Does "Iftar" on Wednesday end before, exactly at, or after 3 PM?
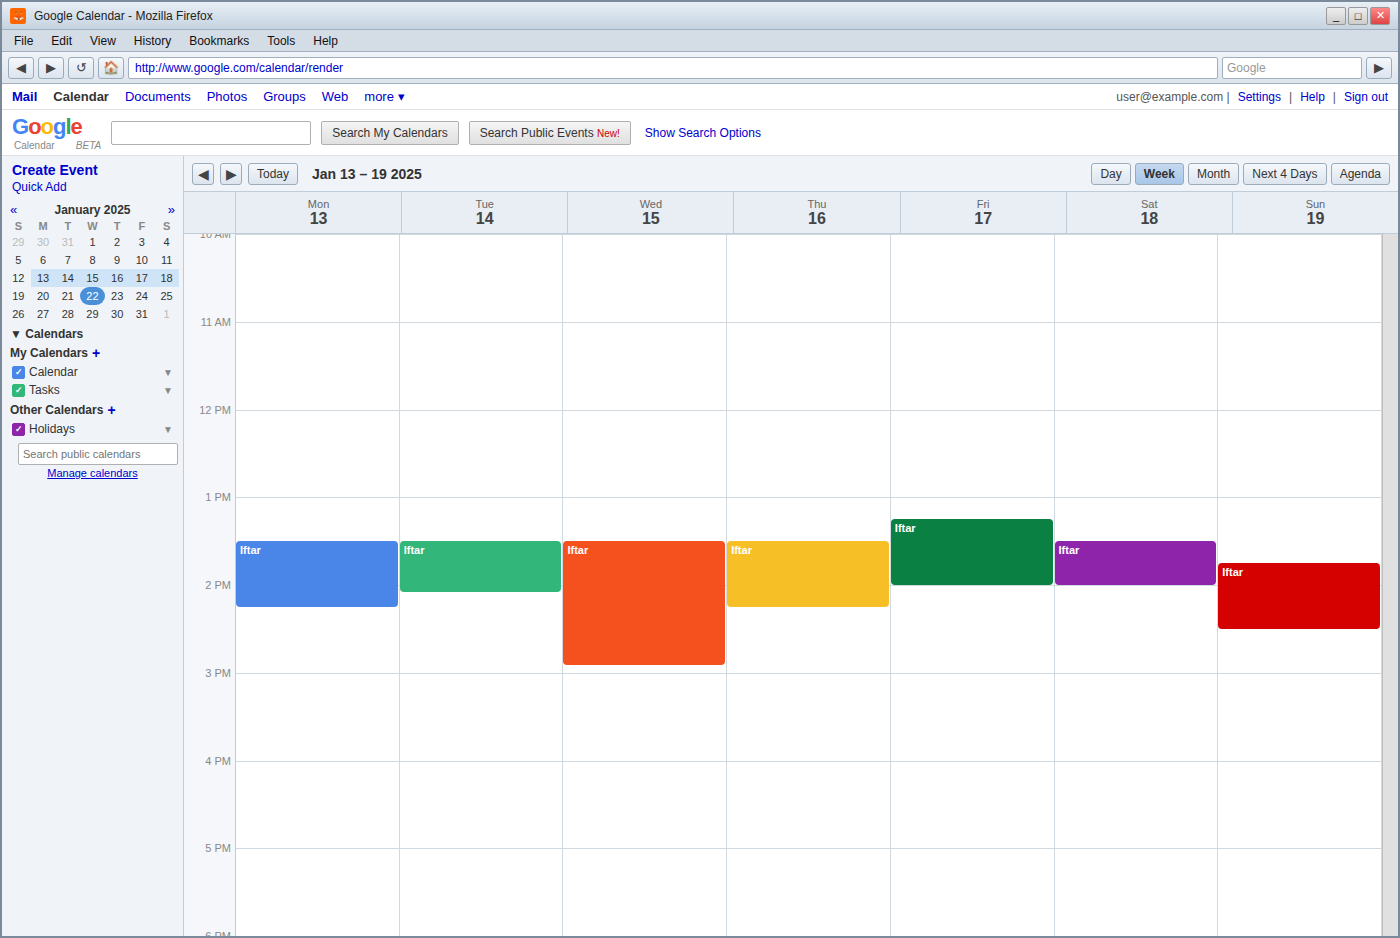
2:55 PM -- before 3 PM, 5 minutes above the 3 PM line.